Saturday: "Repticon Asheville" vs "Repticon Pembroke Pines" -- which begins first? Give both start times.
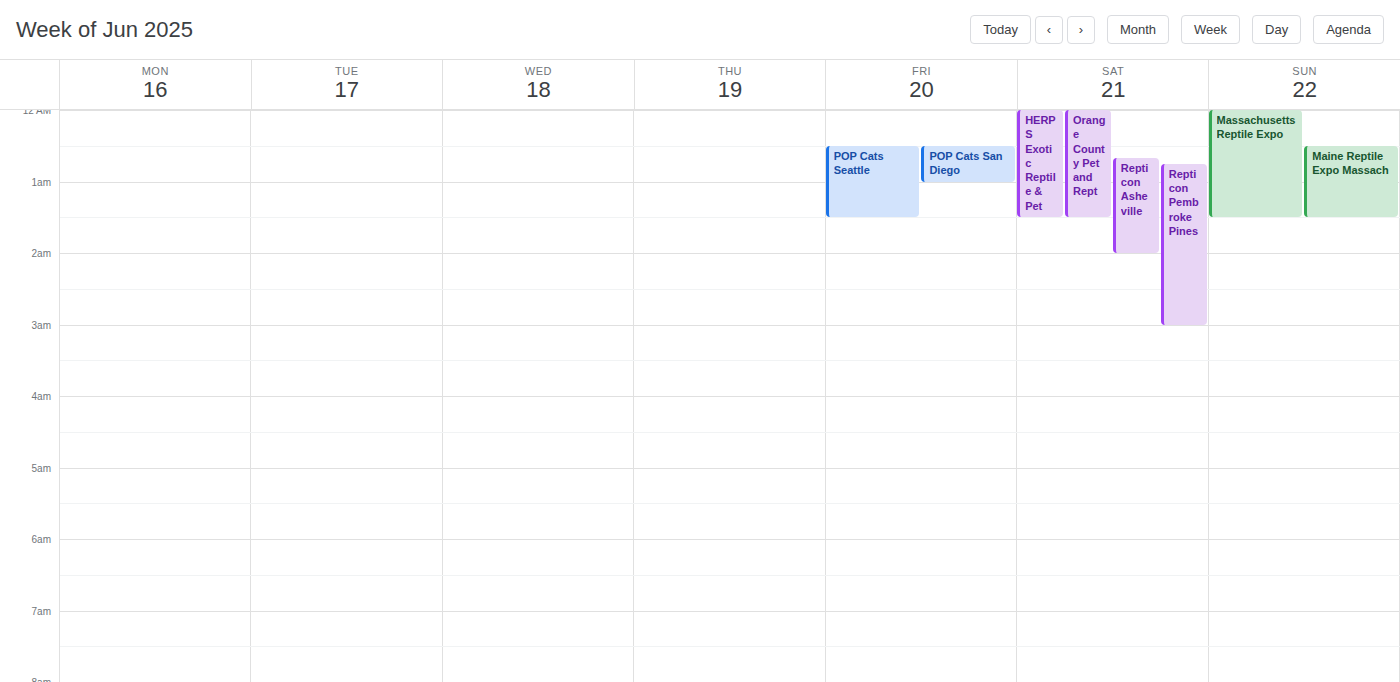
"Repticon Asheville" 12:40 AM; "Repticon Pembroke Pines" 12:45 AM.